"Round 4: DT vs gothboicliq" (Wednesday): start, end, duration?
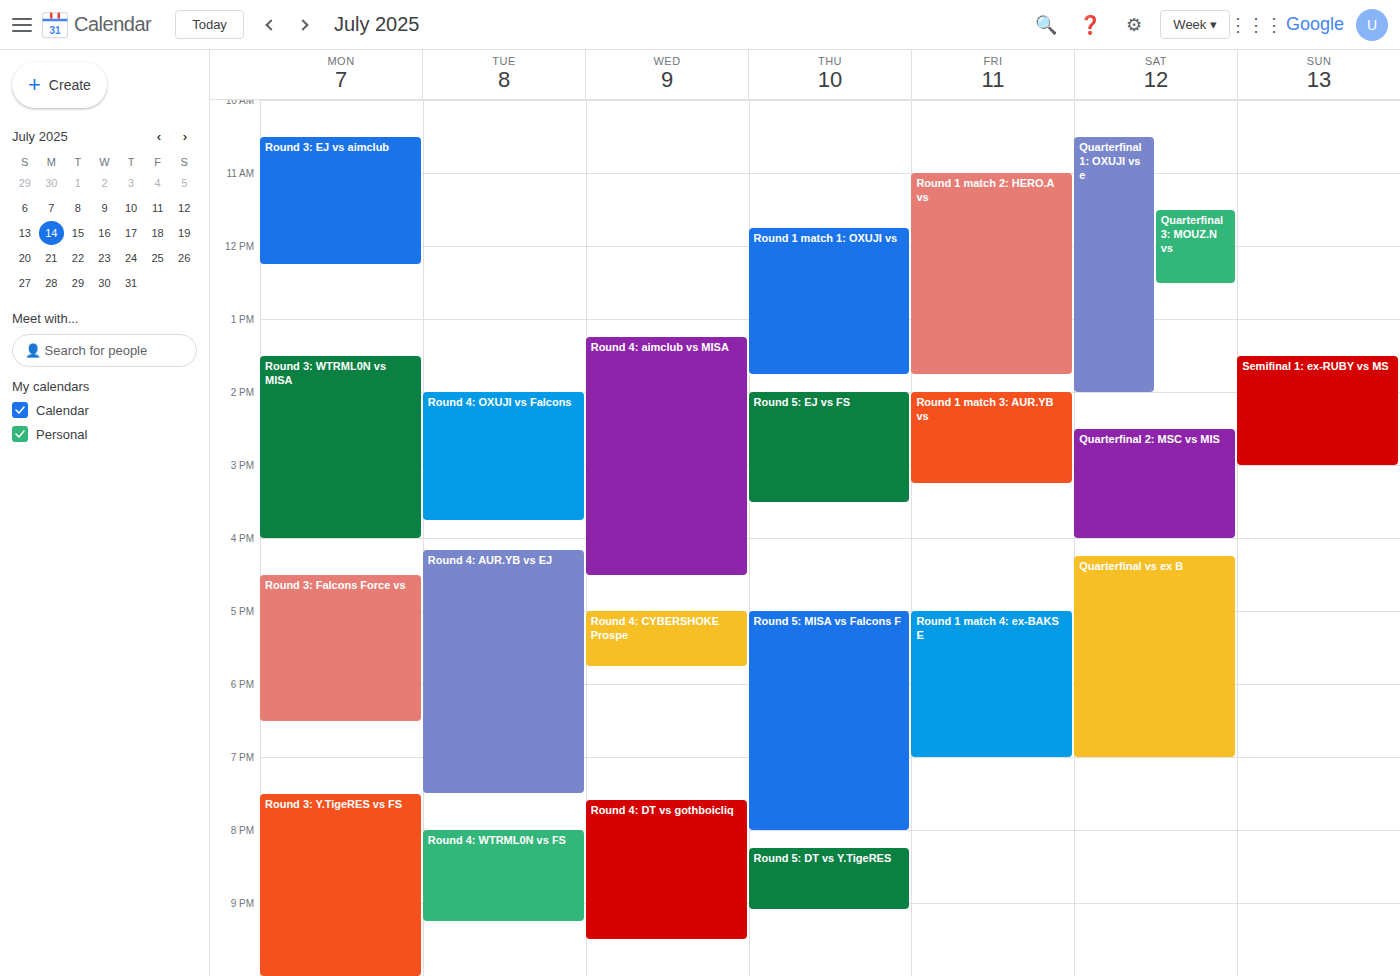
7:35 PM to 9:30 PM, 1 hour 55 minutes